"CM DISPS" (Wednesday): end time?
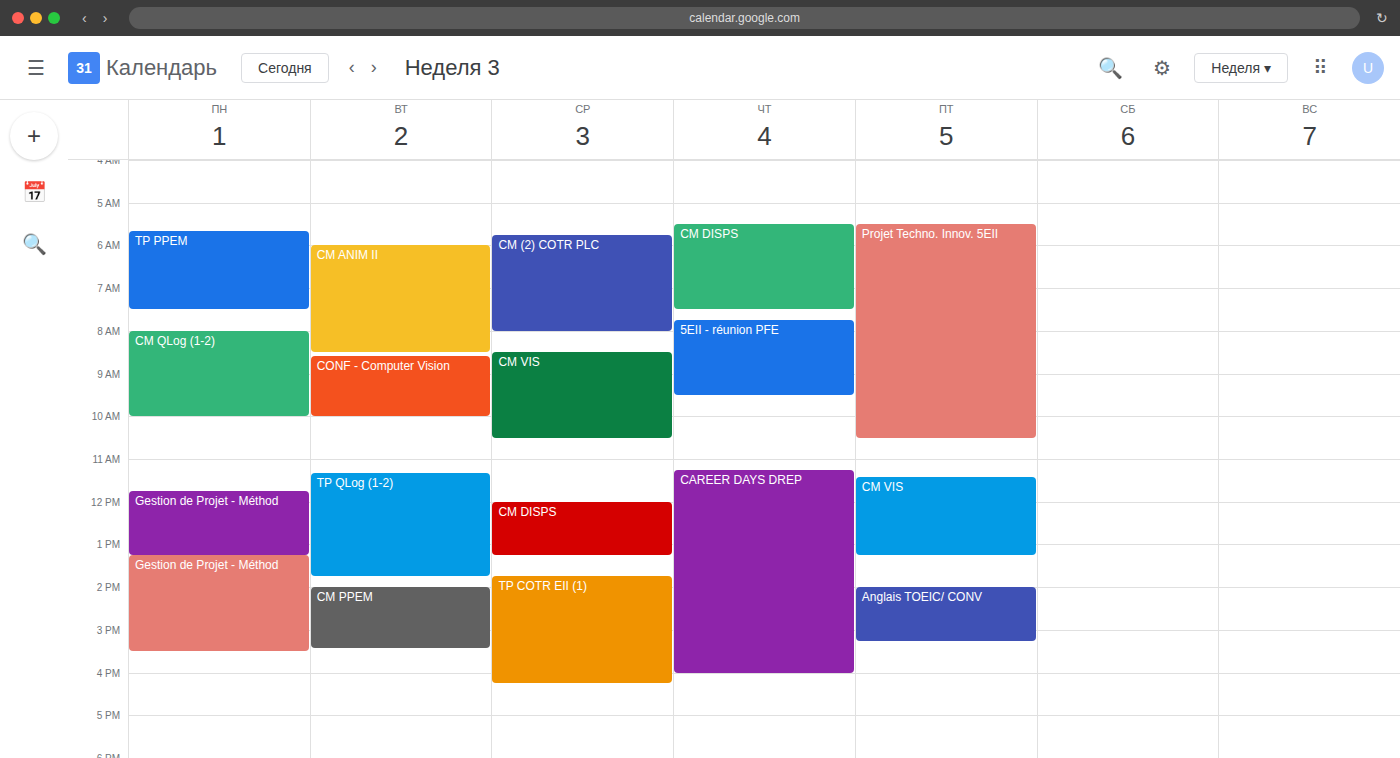
13:15